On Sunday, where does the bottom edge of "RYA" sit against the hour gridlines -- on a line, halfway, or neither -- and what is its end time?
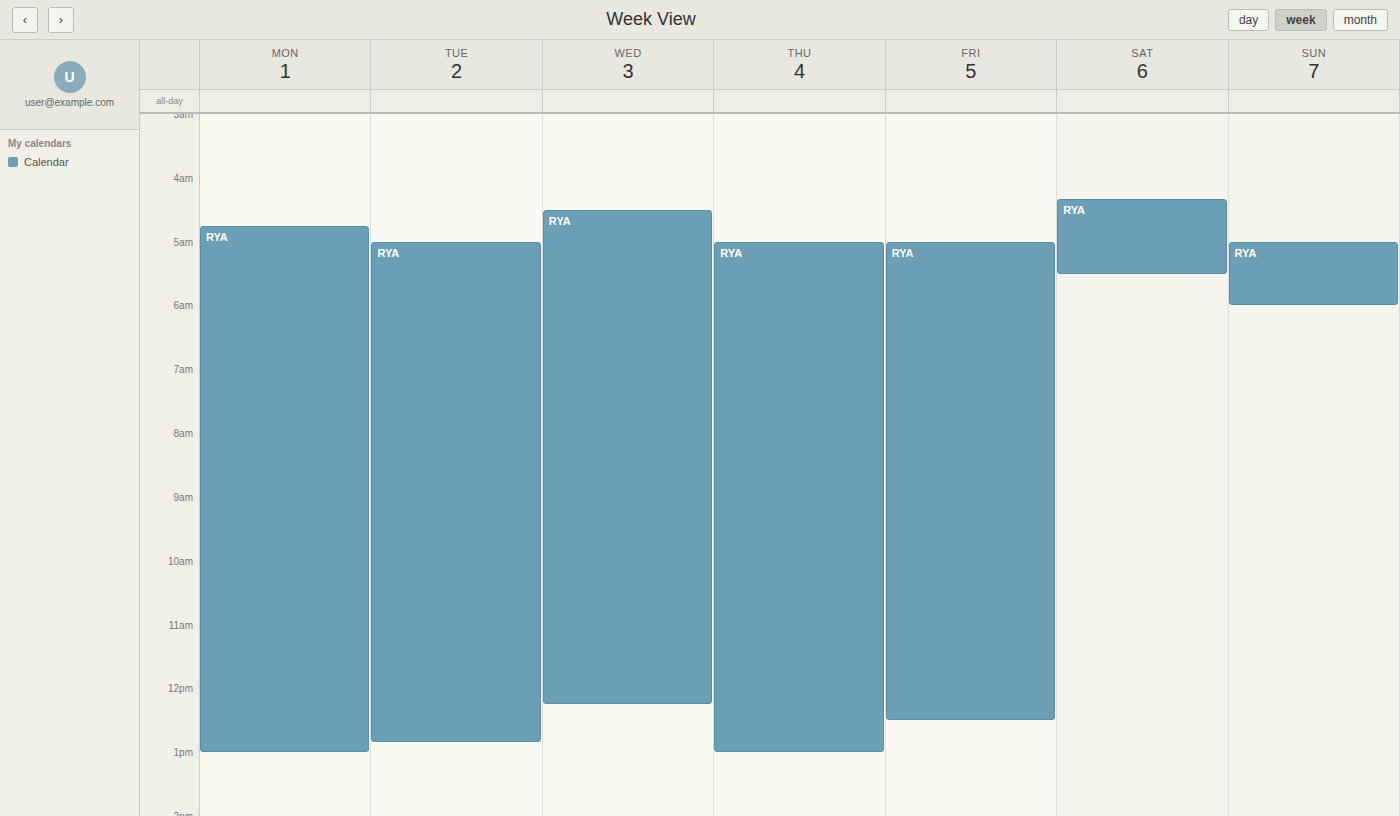
6:00 AM -- exactly on the 6 AM line.